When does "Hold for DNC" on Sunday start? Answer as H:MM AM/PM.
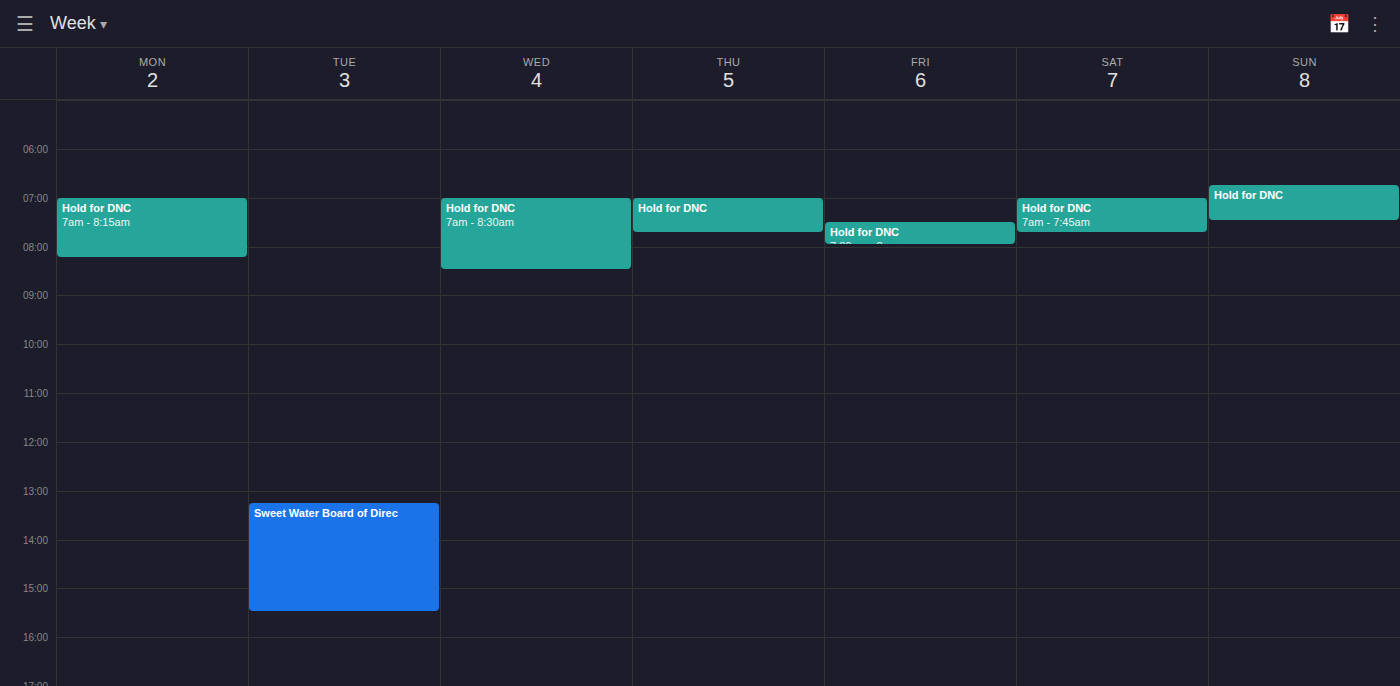
6:45 AM